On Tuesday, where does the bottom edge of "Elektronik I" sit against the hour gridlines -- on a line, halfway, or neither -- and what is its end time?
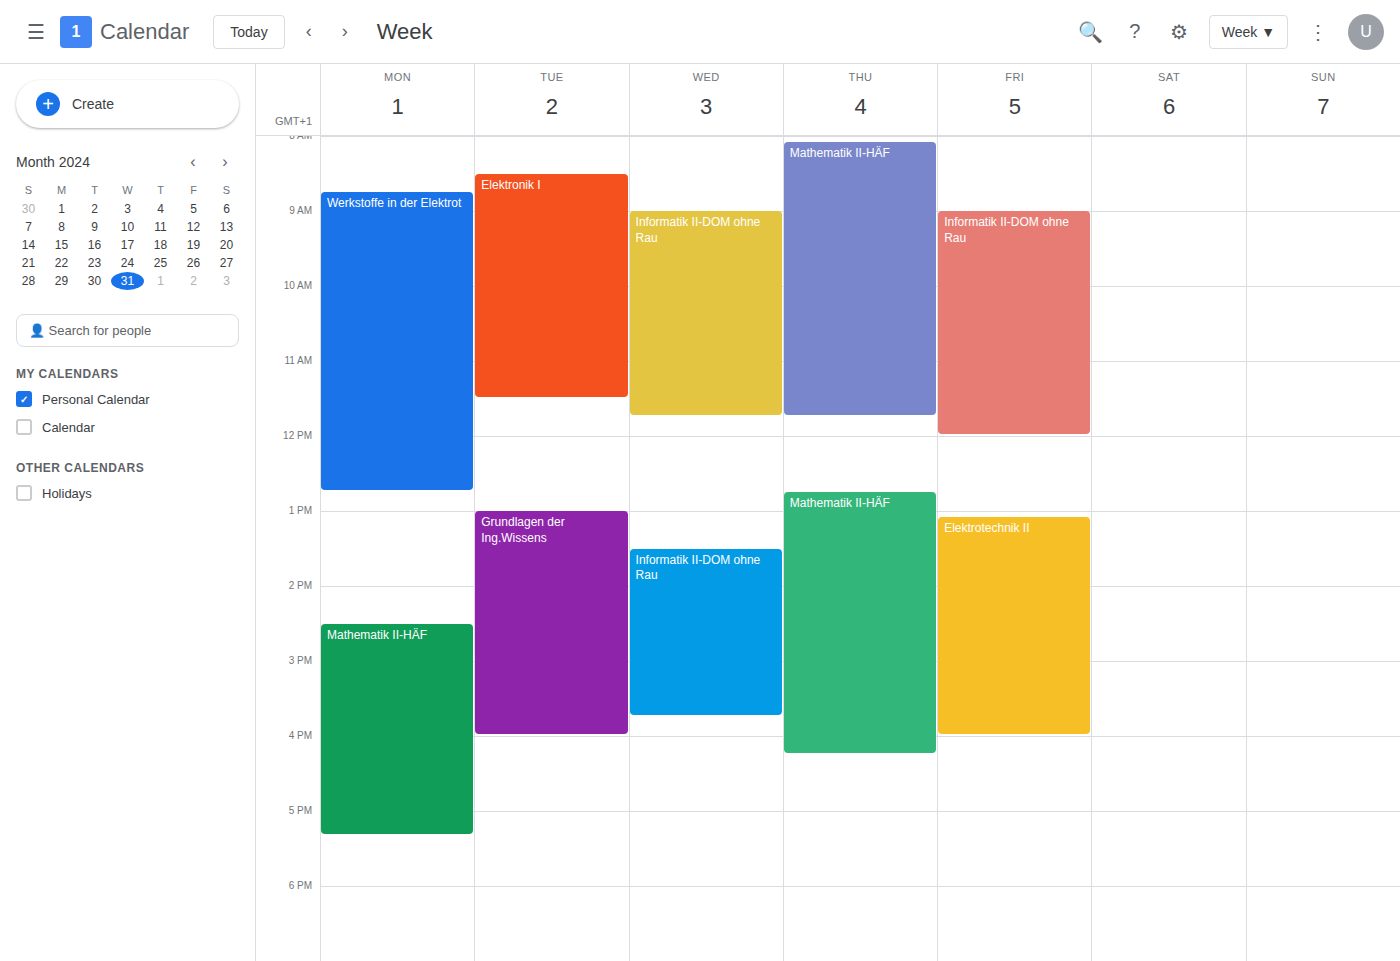
11:30 AM -- halfway between the 11 AM and 12 PM lines.